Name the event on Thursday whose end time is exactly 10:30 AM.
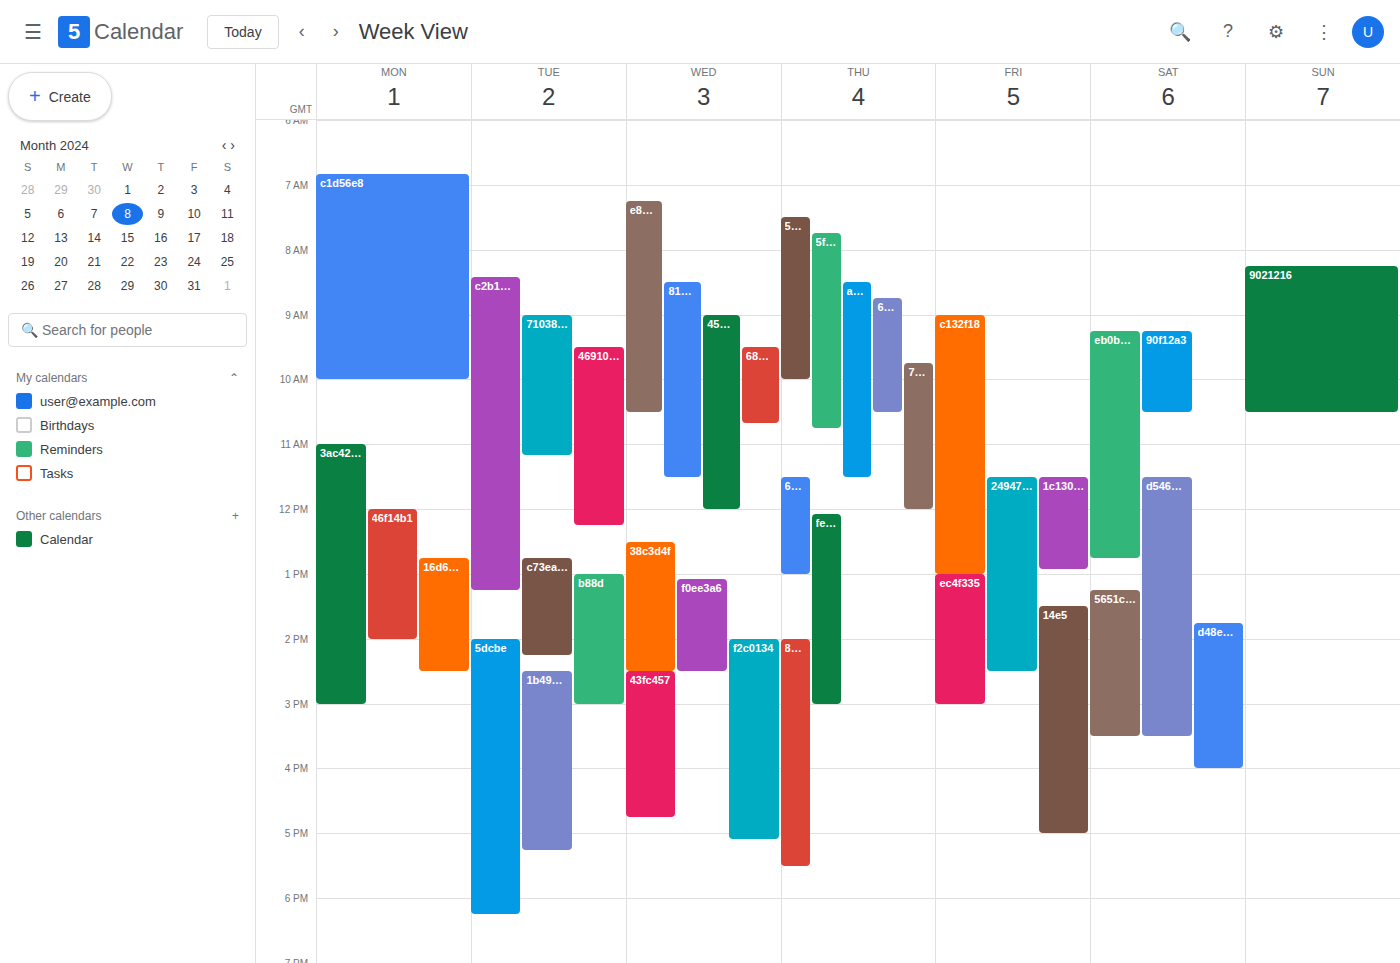
"699bded"